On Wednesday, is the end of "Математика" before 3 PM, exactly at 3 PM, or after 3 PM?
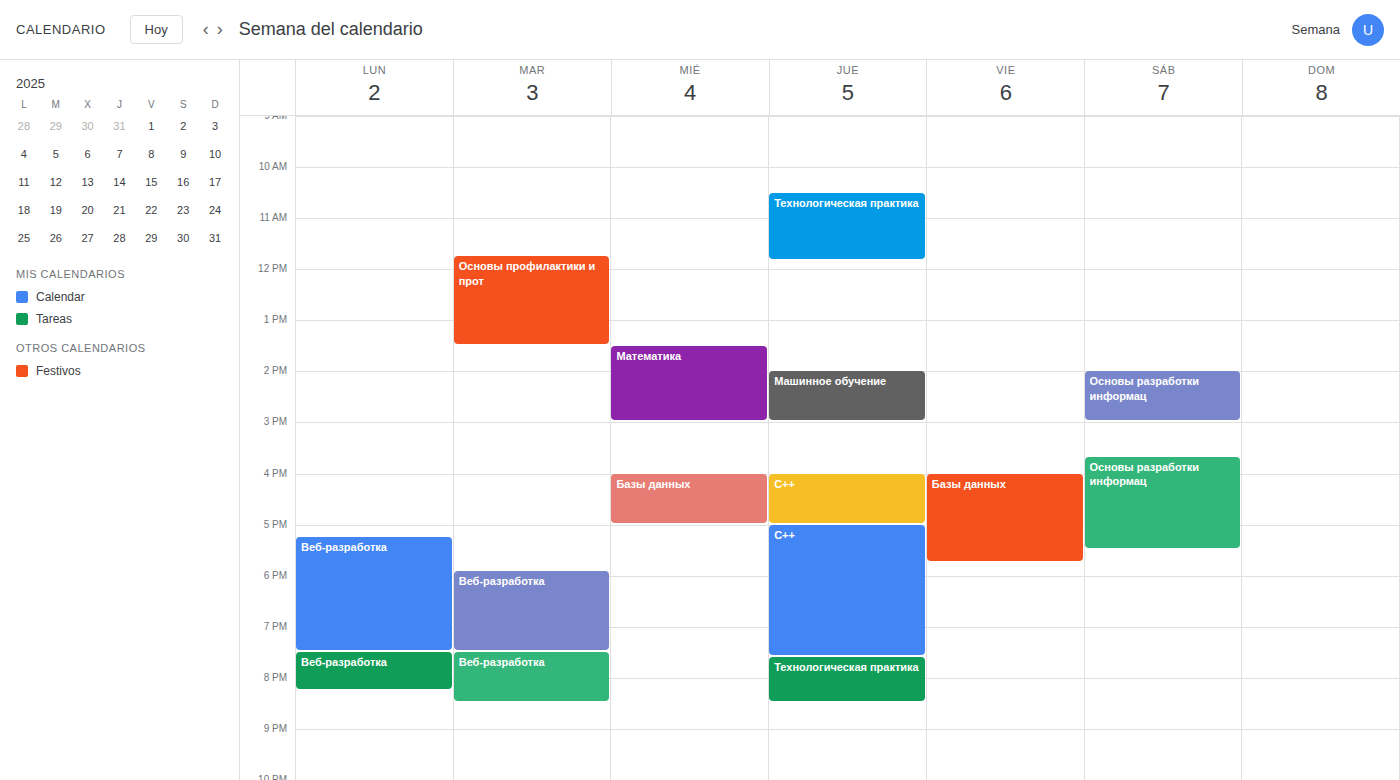
3:00 PM -- exactly at 3 PM, on the 3 PM line.